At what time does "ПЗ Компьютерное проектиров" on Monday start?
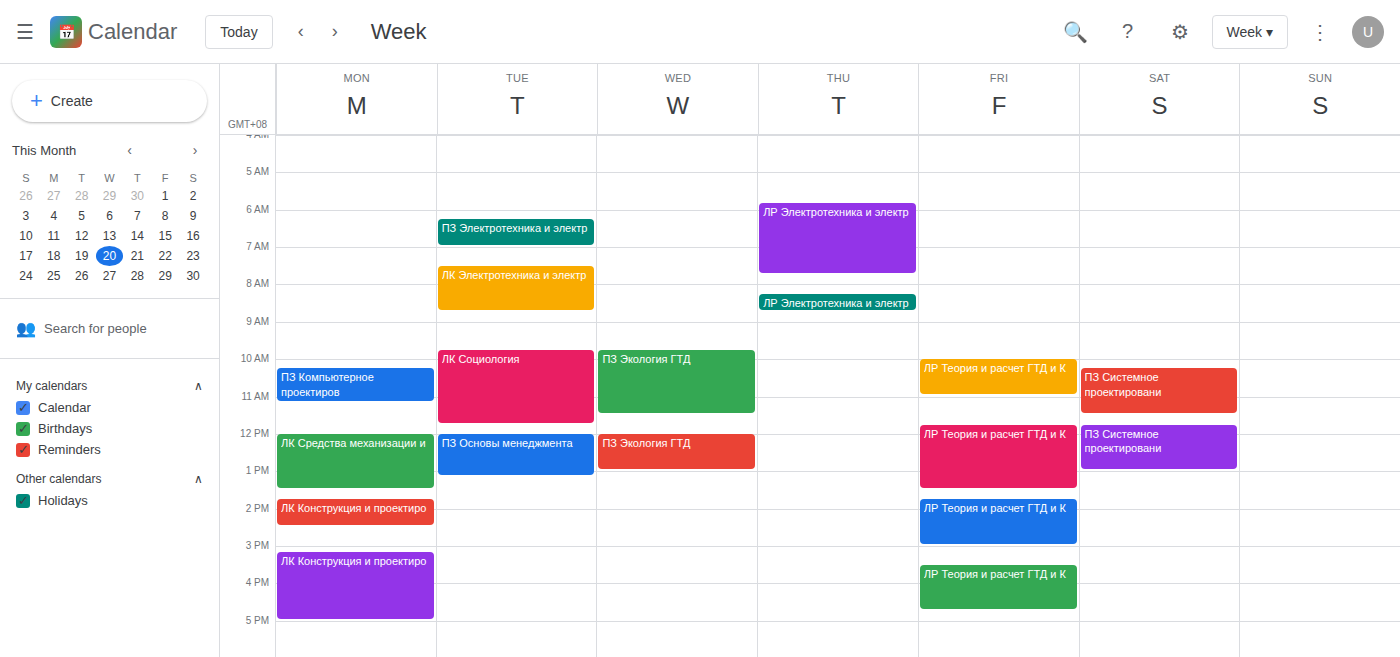
10:15 AM